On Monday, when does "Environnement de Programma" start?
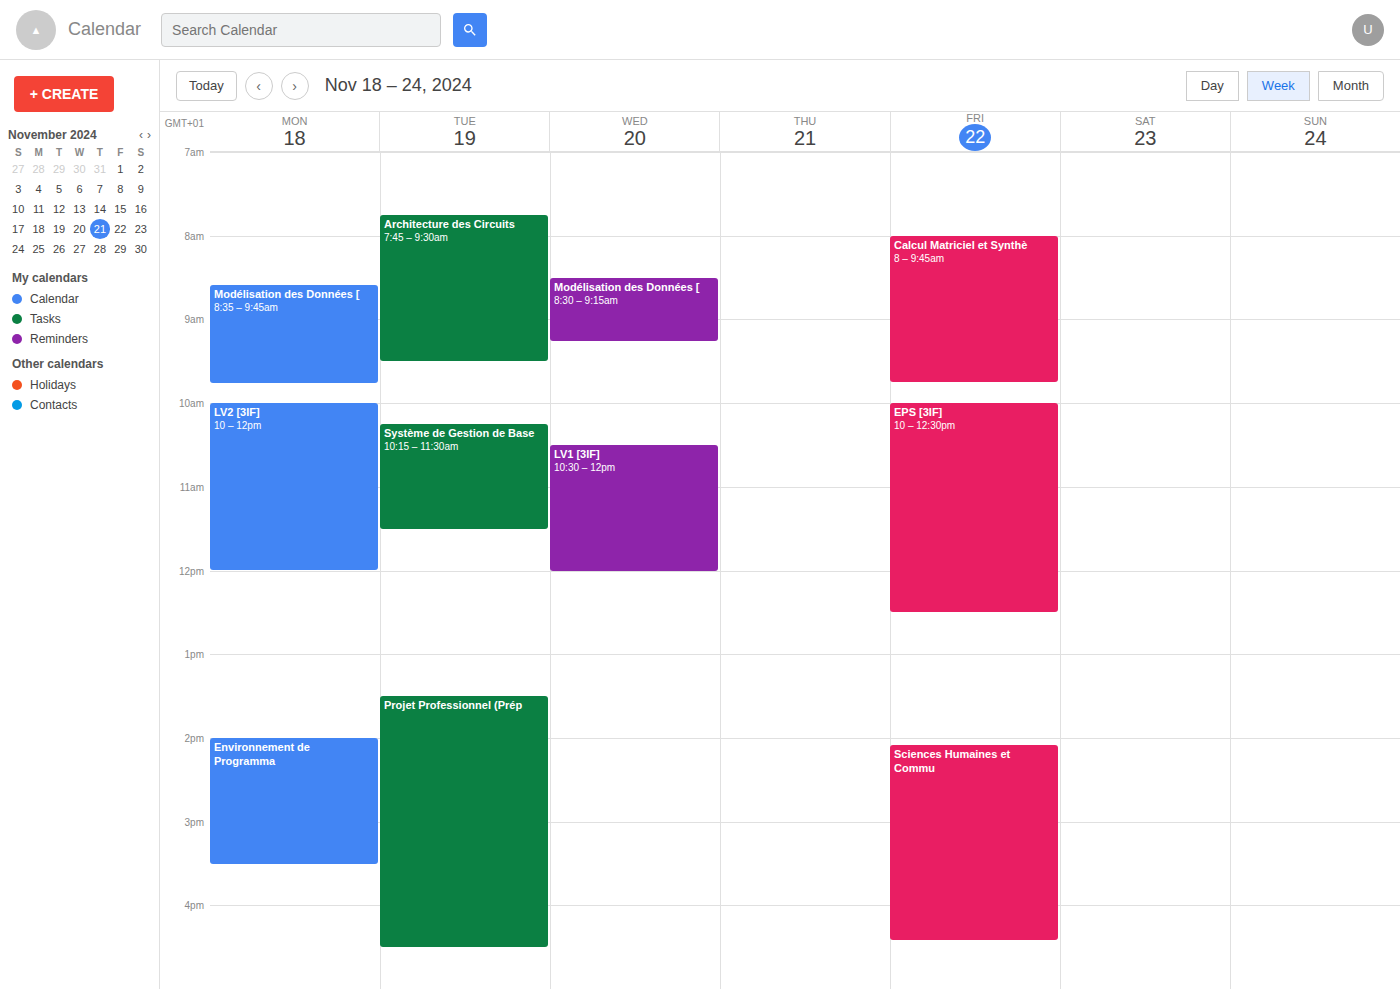
2:00 PM